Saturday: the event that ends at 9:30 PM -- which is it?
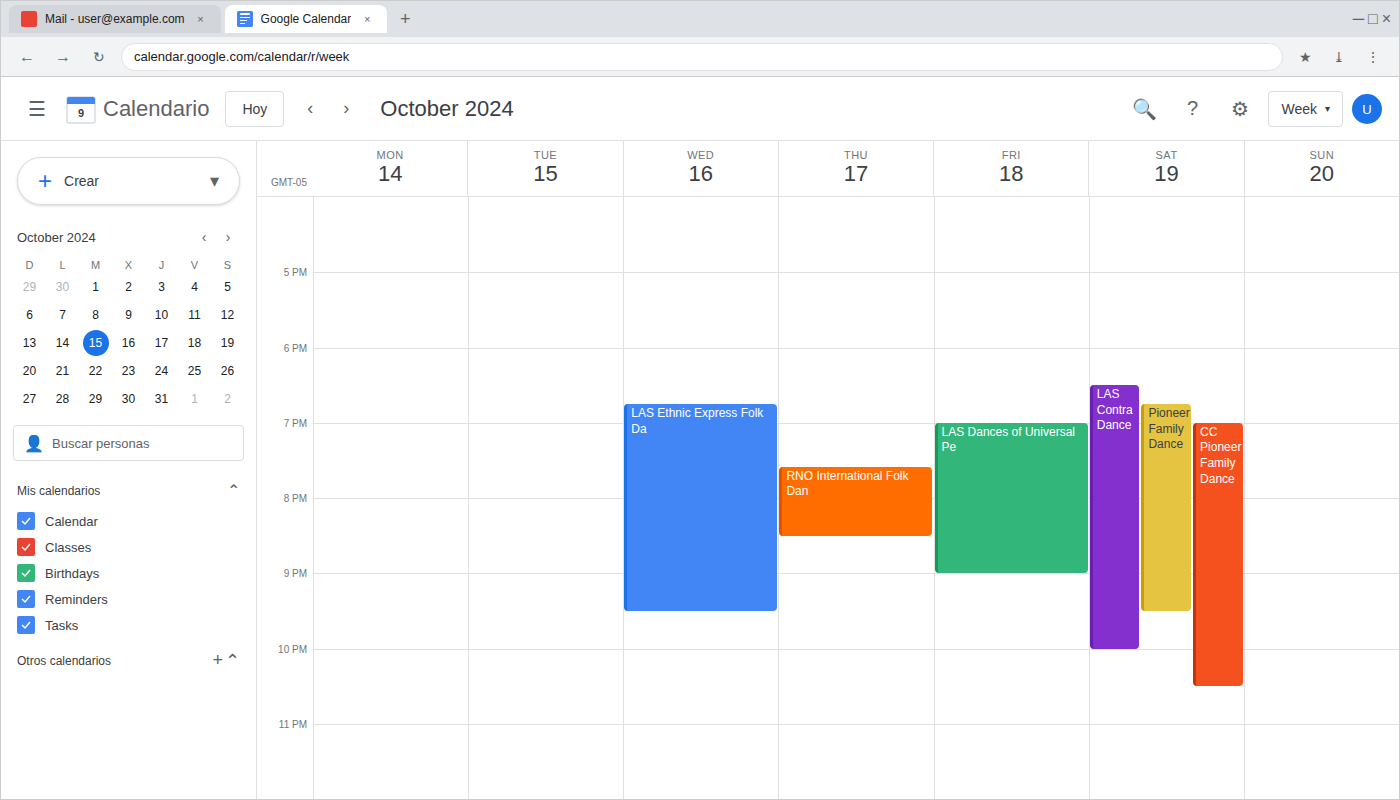
"Pioneer Family Dance"